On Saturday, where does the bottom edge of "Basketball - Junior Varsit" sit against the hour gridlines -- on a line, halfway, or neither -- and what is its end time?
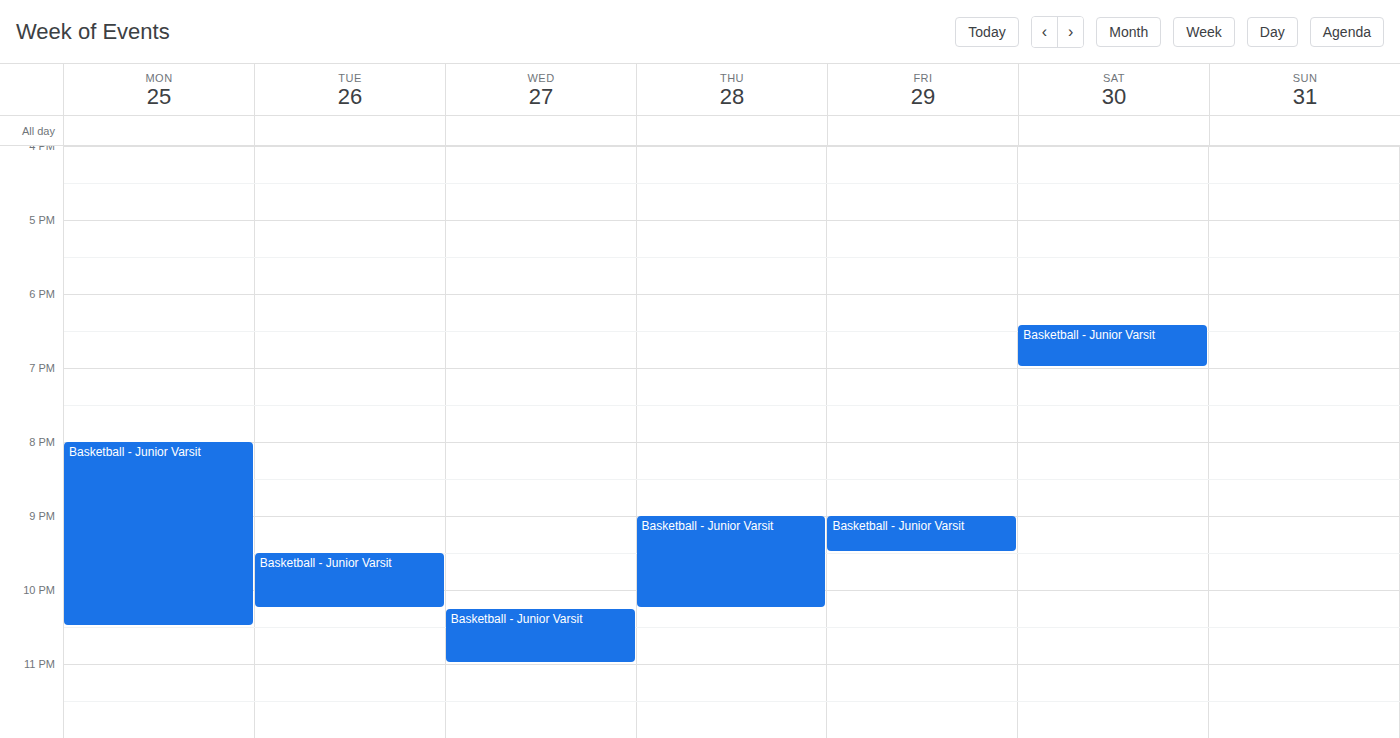
7:00 PM -- exactly on the 7 PM line.